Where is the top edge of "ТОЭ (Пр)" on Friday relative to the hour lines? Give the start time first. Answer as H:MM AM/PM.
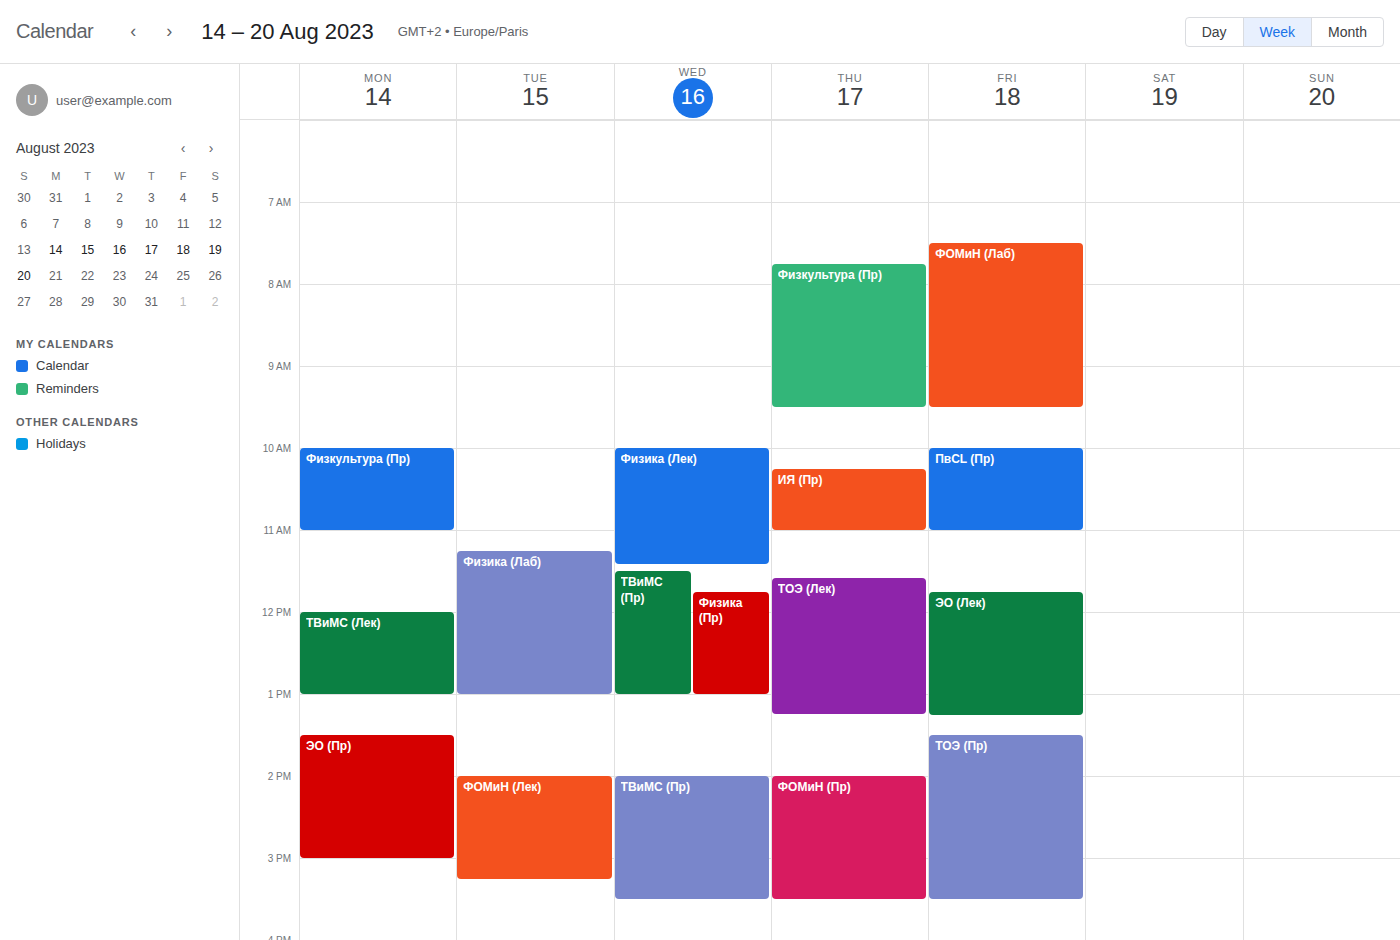
1:30 PM -- halfway between the 1 PM and 2 PM lines.